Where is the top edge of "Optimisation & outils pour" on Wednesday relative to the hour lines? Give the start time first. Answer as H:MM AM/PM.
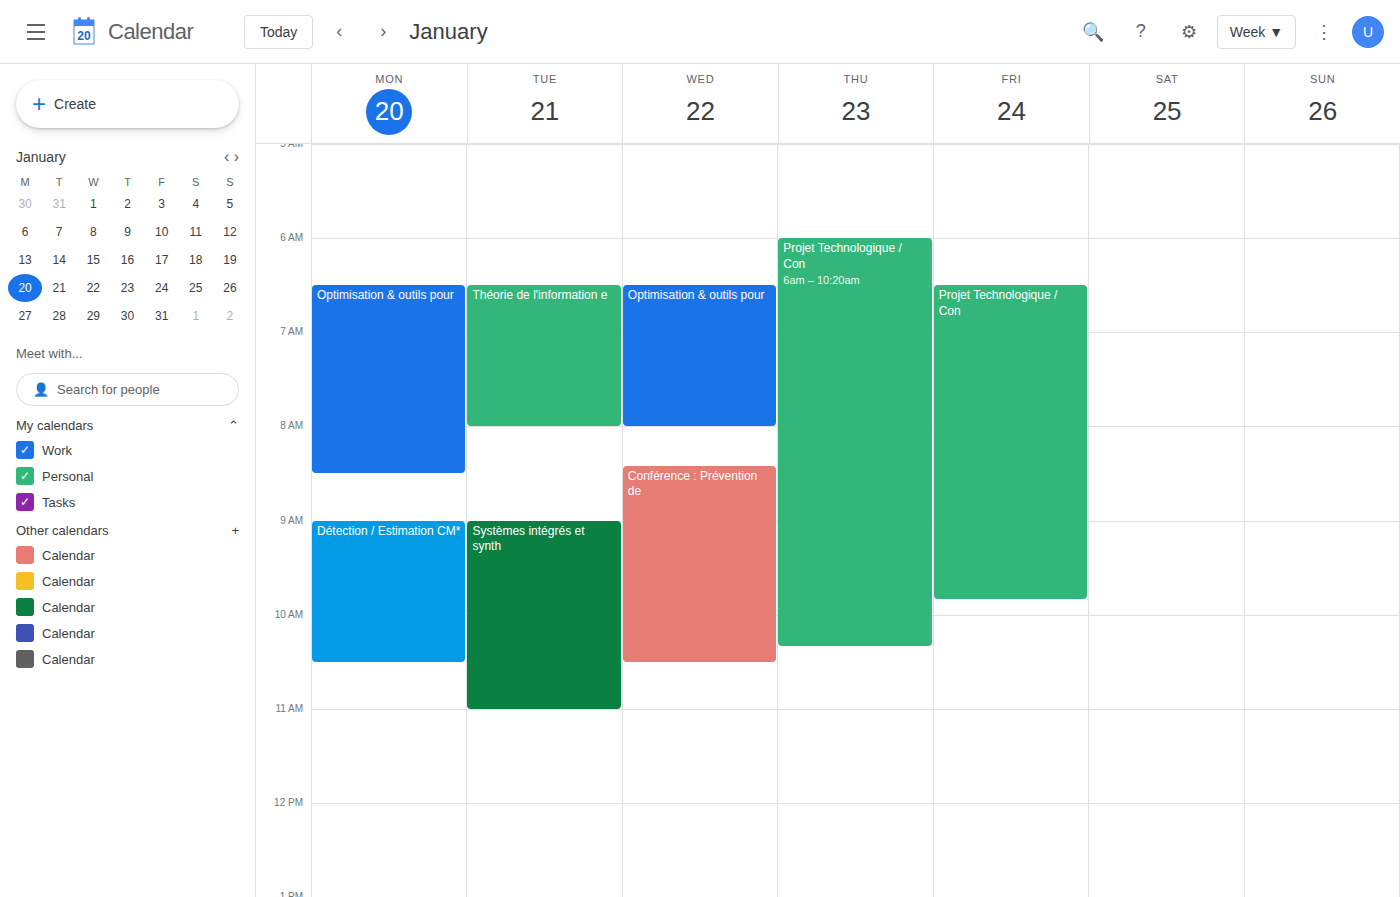
6:30 AM -- halfway between the 6 AM and 7 AM lines.